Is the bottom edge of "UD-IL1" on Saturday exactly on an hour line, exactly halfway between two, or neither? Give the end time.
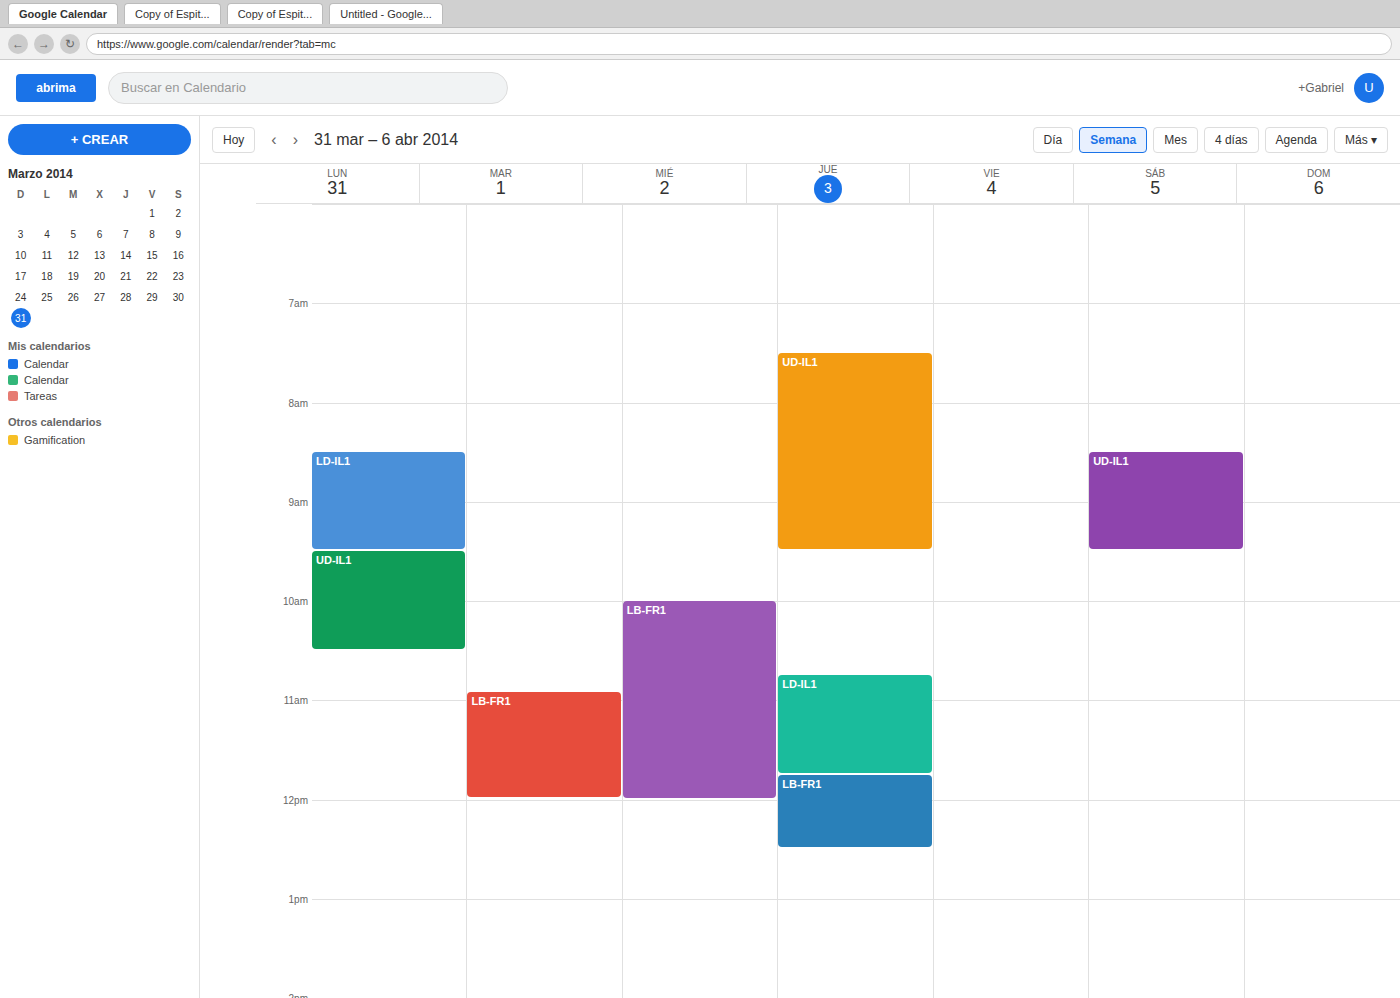
9:30 AM -- halfway between the 9 AM and 10 AM lines.